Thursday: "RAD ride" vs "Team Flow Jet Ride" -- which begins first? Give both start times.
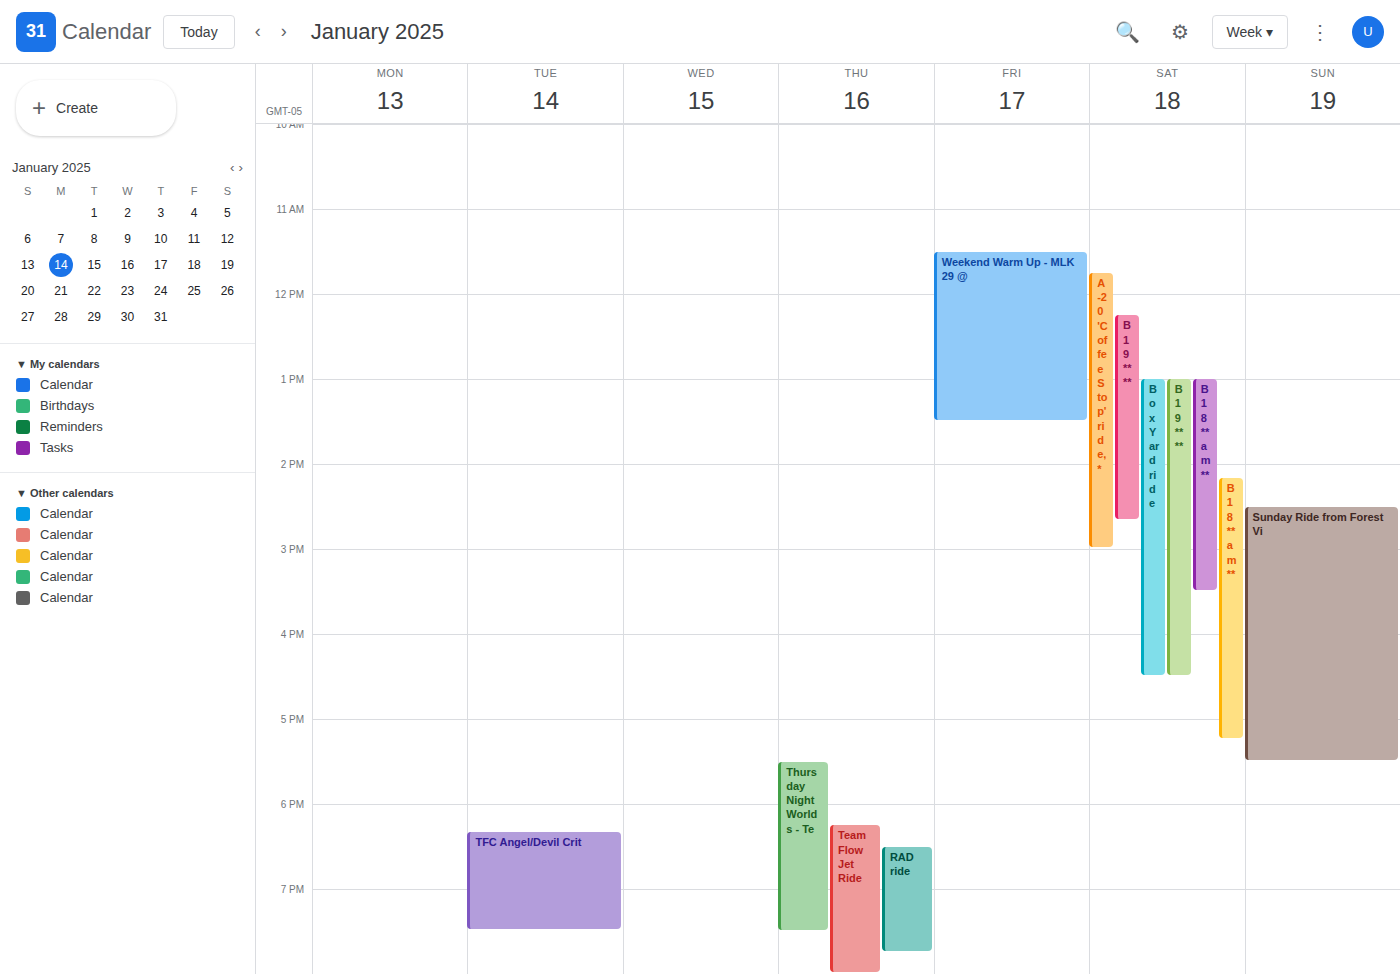
"Team Flow Jet Ride" 18:15; "RAD ride" 18:30.